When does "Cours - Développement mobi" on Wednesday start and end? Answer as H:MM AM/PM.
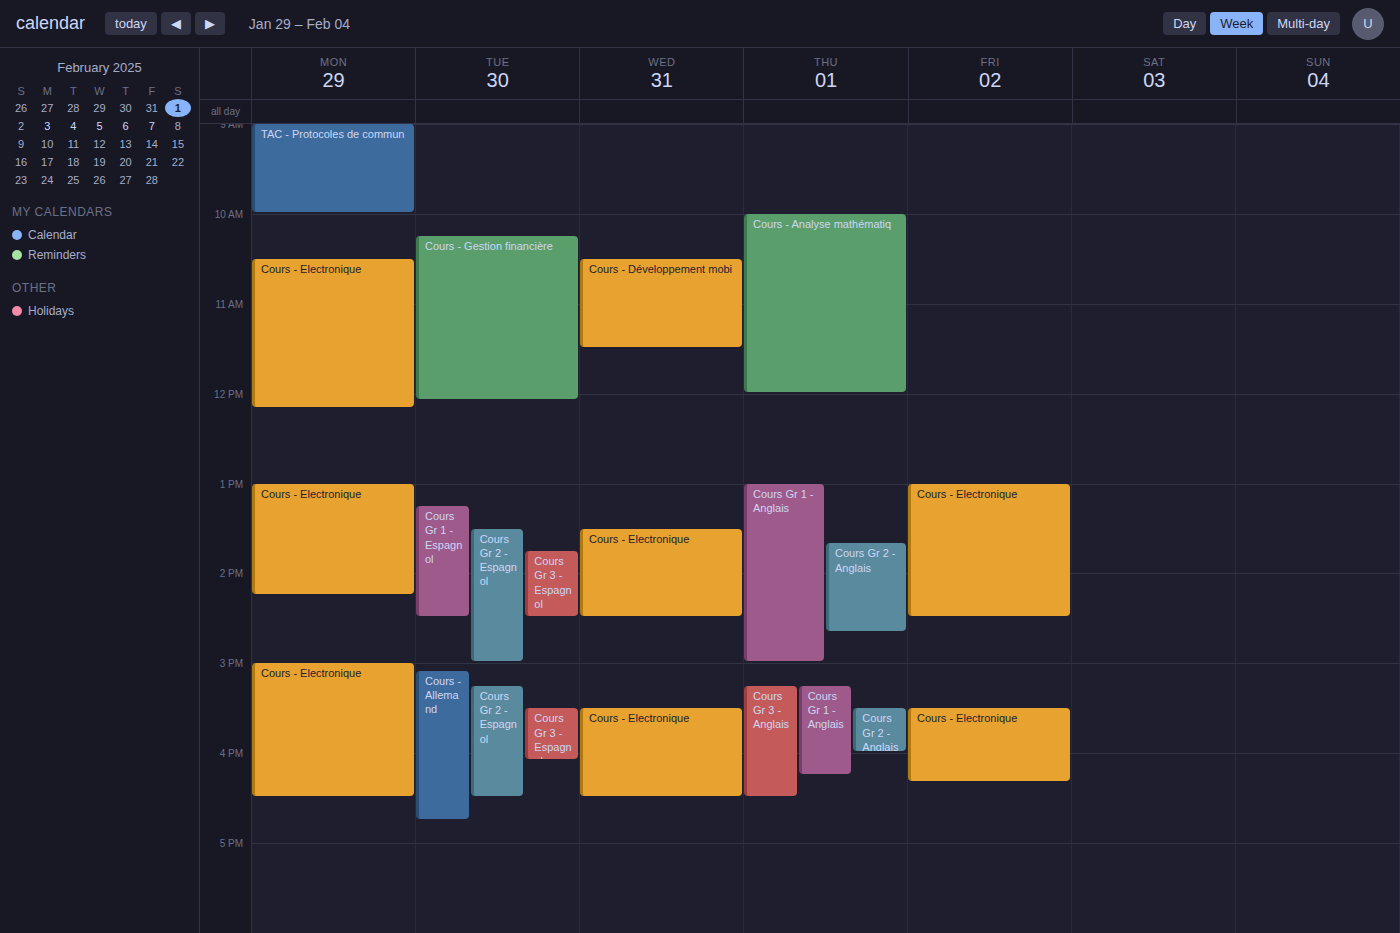
10:30 AM to 11:30 AM